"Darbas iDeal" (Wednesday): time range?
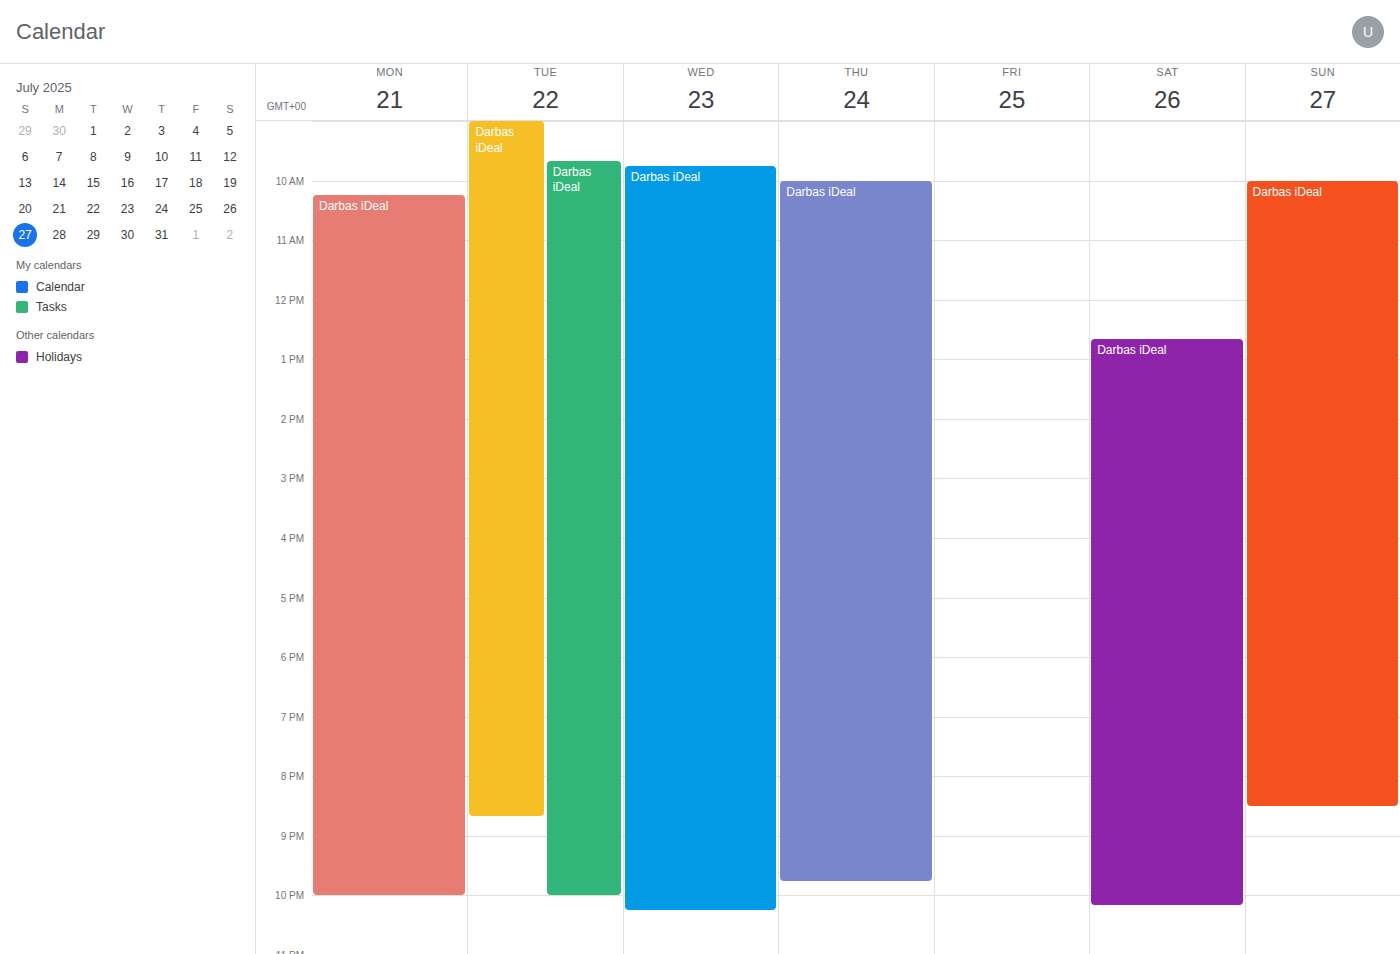
9:45 AM to 10:15 PM